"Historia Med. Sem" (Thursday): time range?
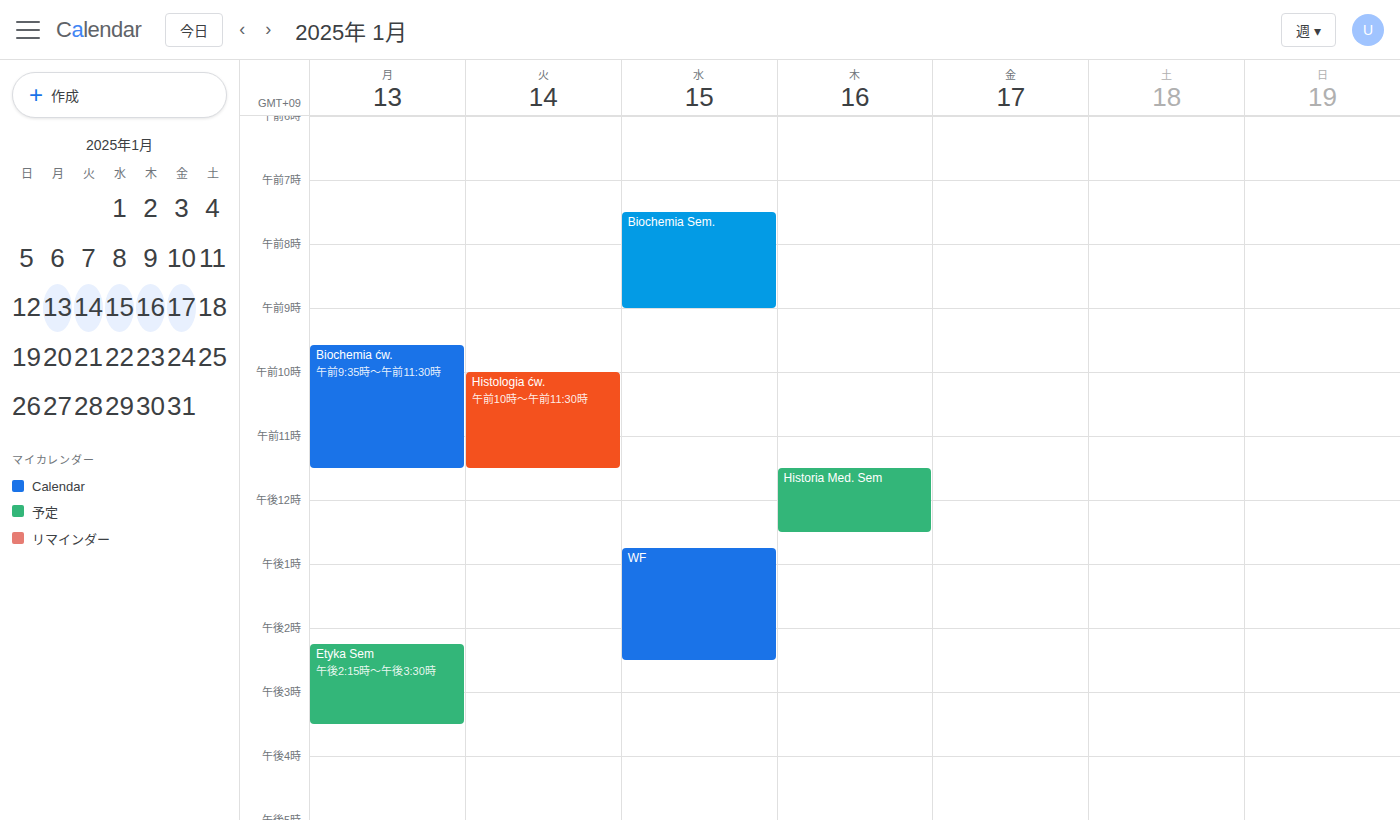
11:30 to 12:30